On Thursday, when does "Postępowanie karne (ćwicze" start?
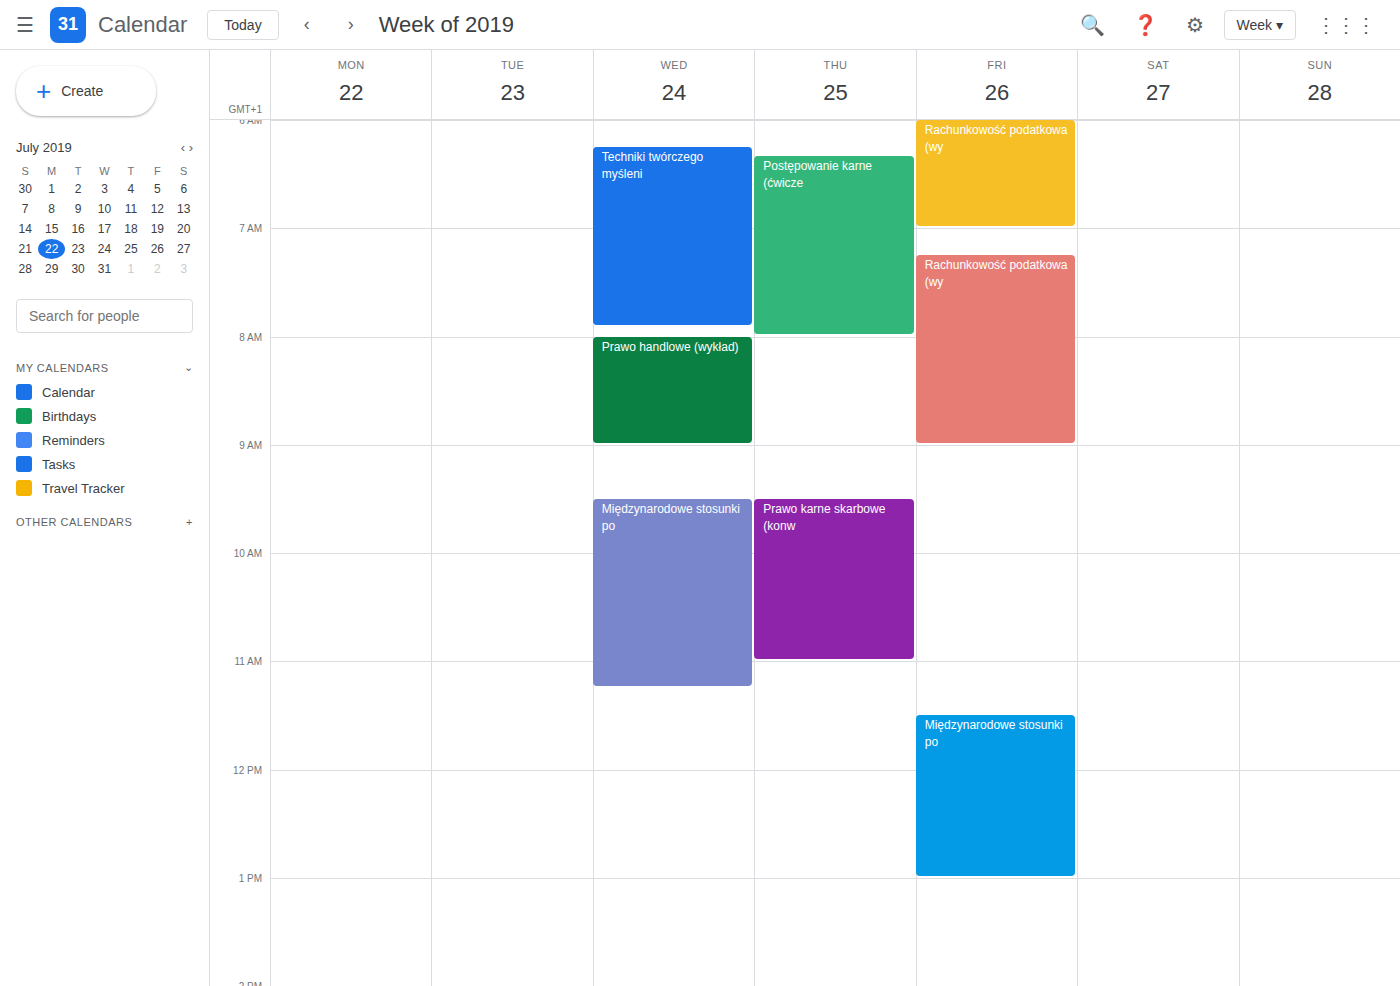
6:20 AM